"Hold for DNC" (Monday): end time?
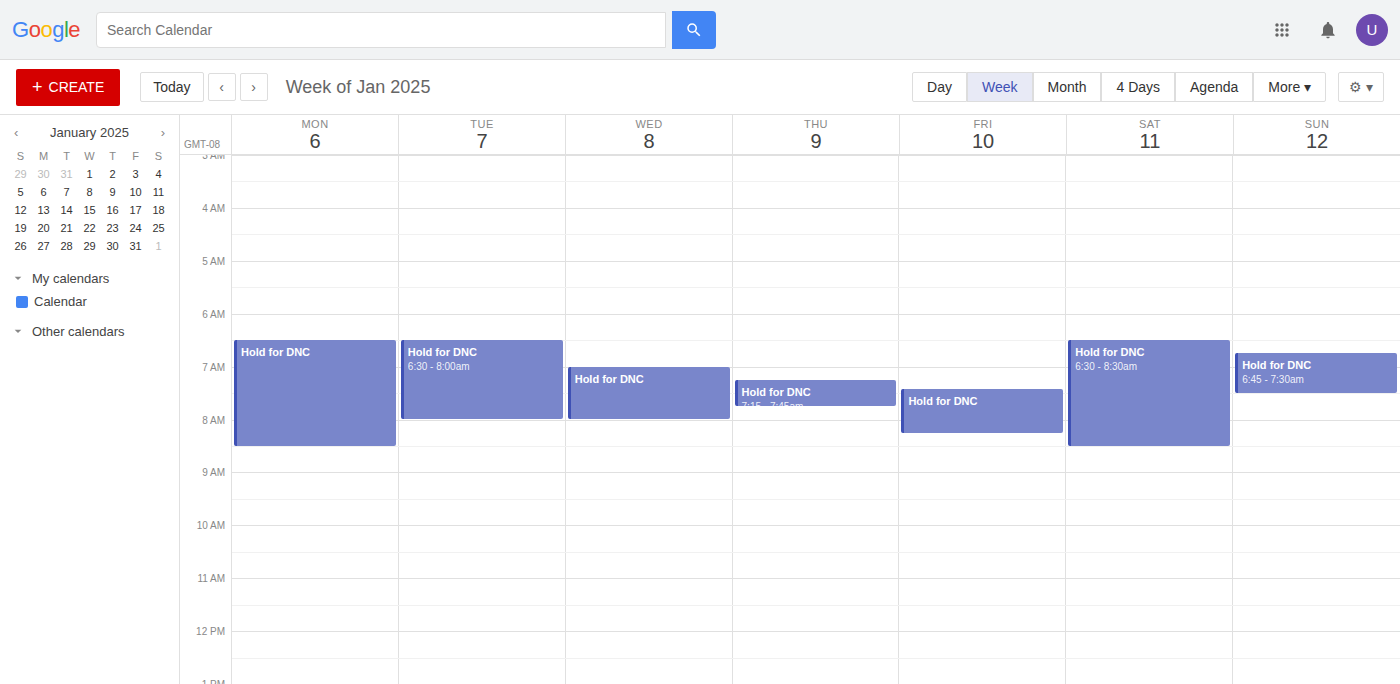
8:30 AM